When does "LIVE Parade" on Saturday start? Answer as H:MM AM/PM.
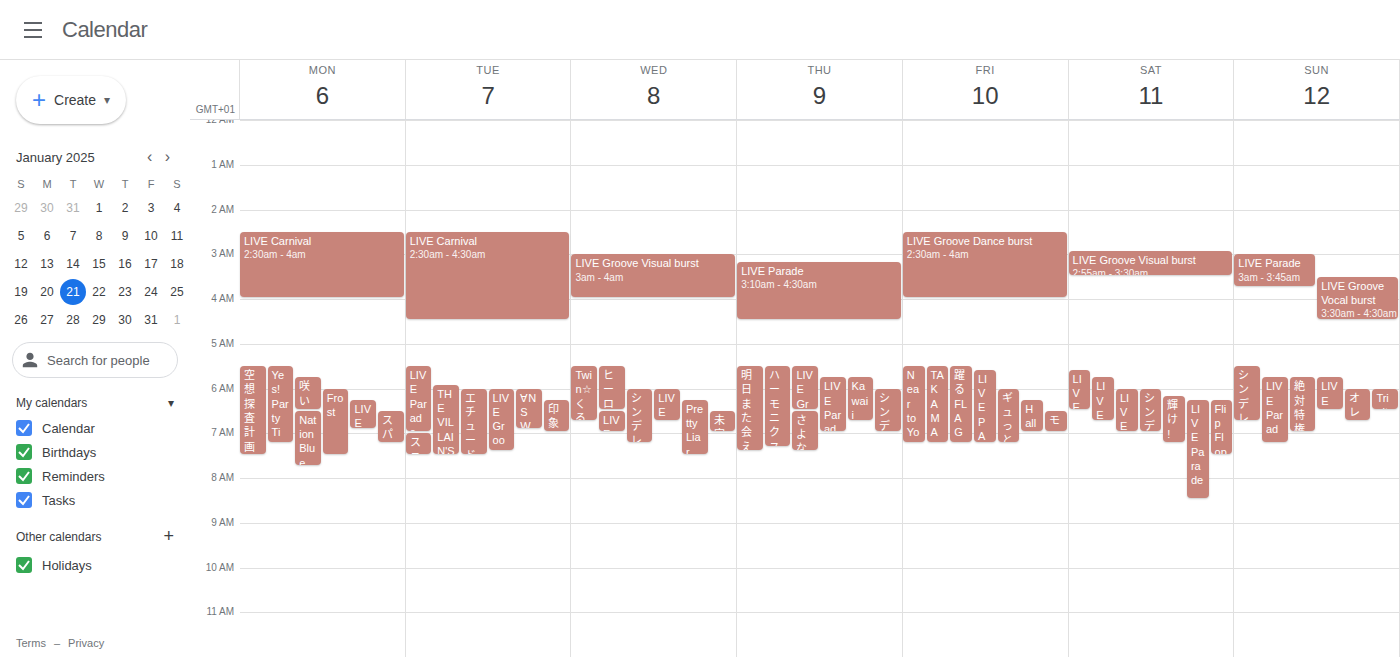
6:15 AM